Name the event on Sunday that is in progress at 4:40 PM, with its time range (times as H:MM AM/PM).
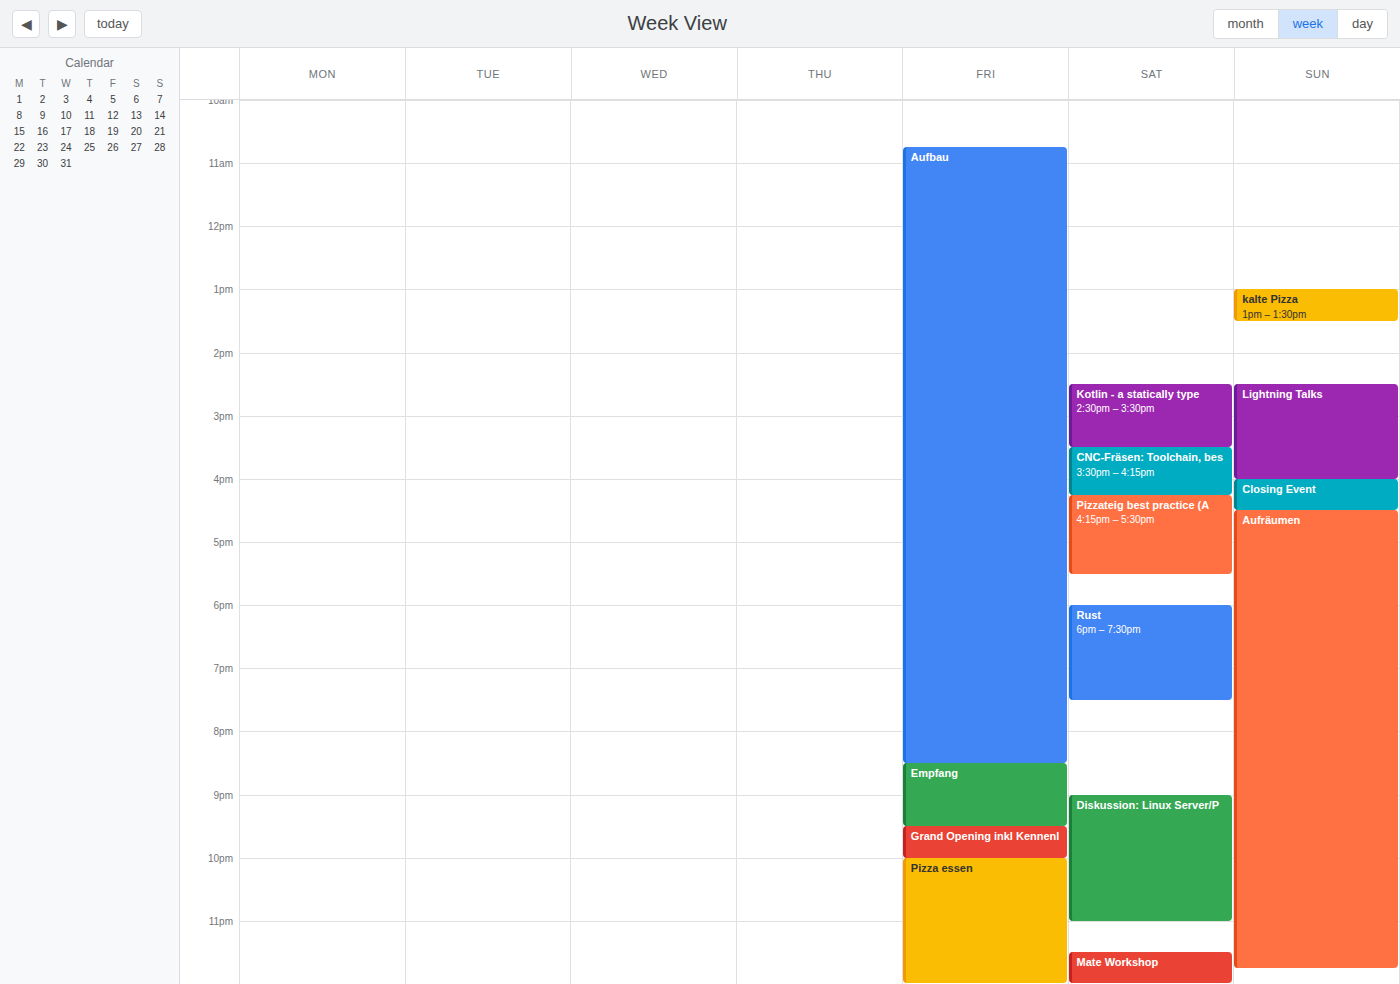
"Aufräumen", 4:30 PM to 11:45 PM